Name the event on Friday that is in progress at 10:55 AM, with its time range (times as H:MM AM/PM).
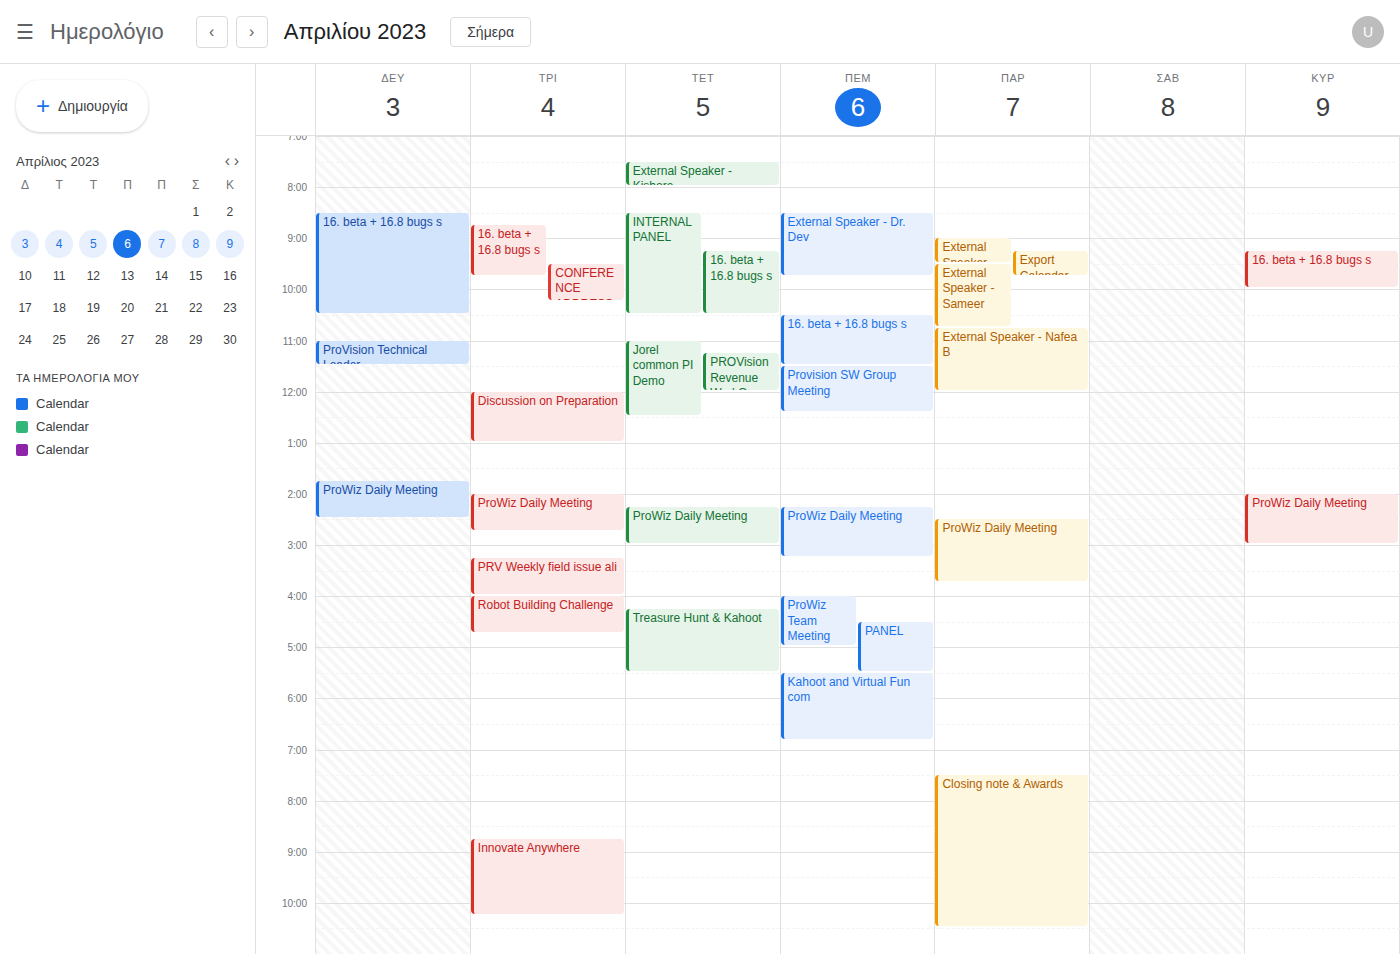
"External Speaker - Nafea B", 10:45 AM to 12:00 PM